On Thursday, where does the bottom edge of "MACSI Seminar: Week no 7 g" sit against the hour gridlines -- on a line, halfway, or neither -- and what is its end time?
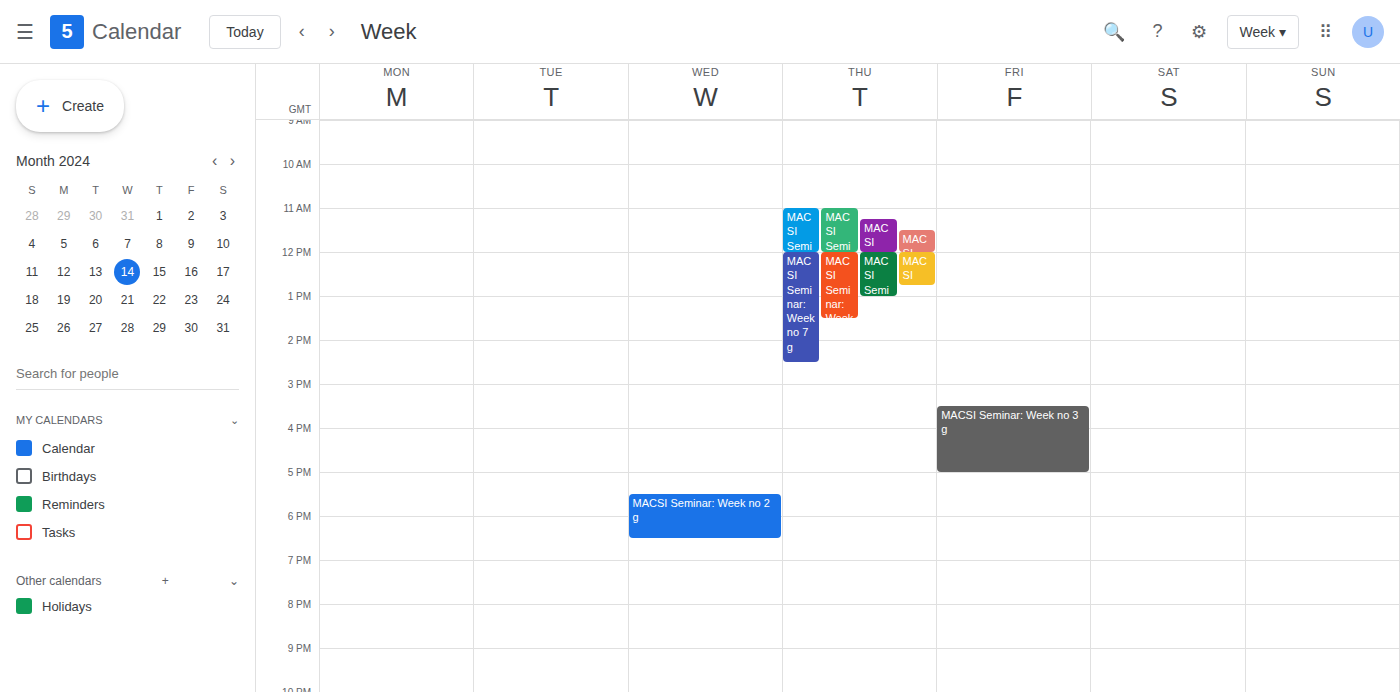
2:30 PM -- halfway between the 2 PM and 3 PM lines.